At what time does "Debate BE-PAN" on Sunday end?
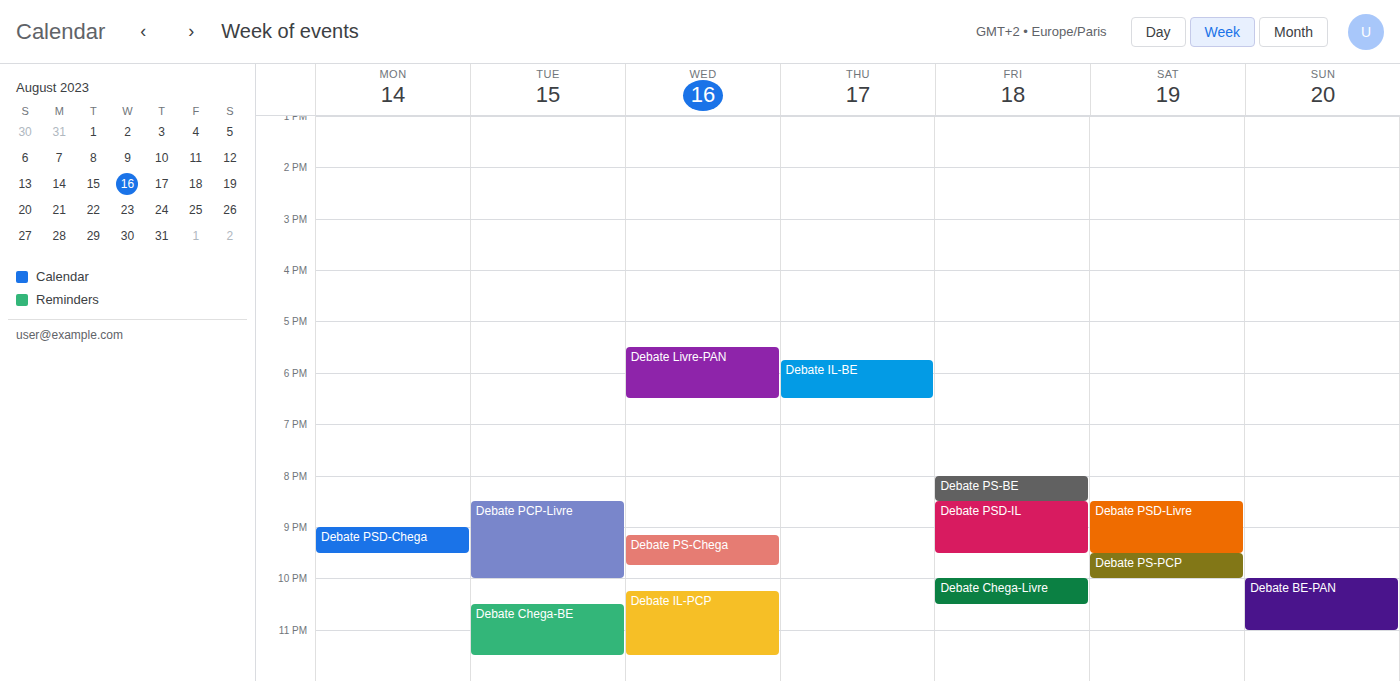
11:00 PM